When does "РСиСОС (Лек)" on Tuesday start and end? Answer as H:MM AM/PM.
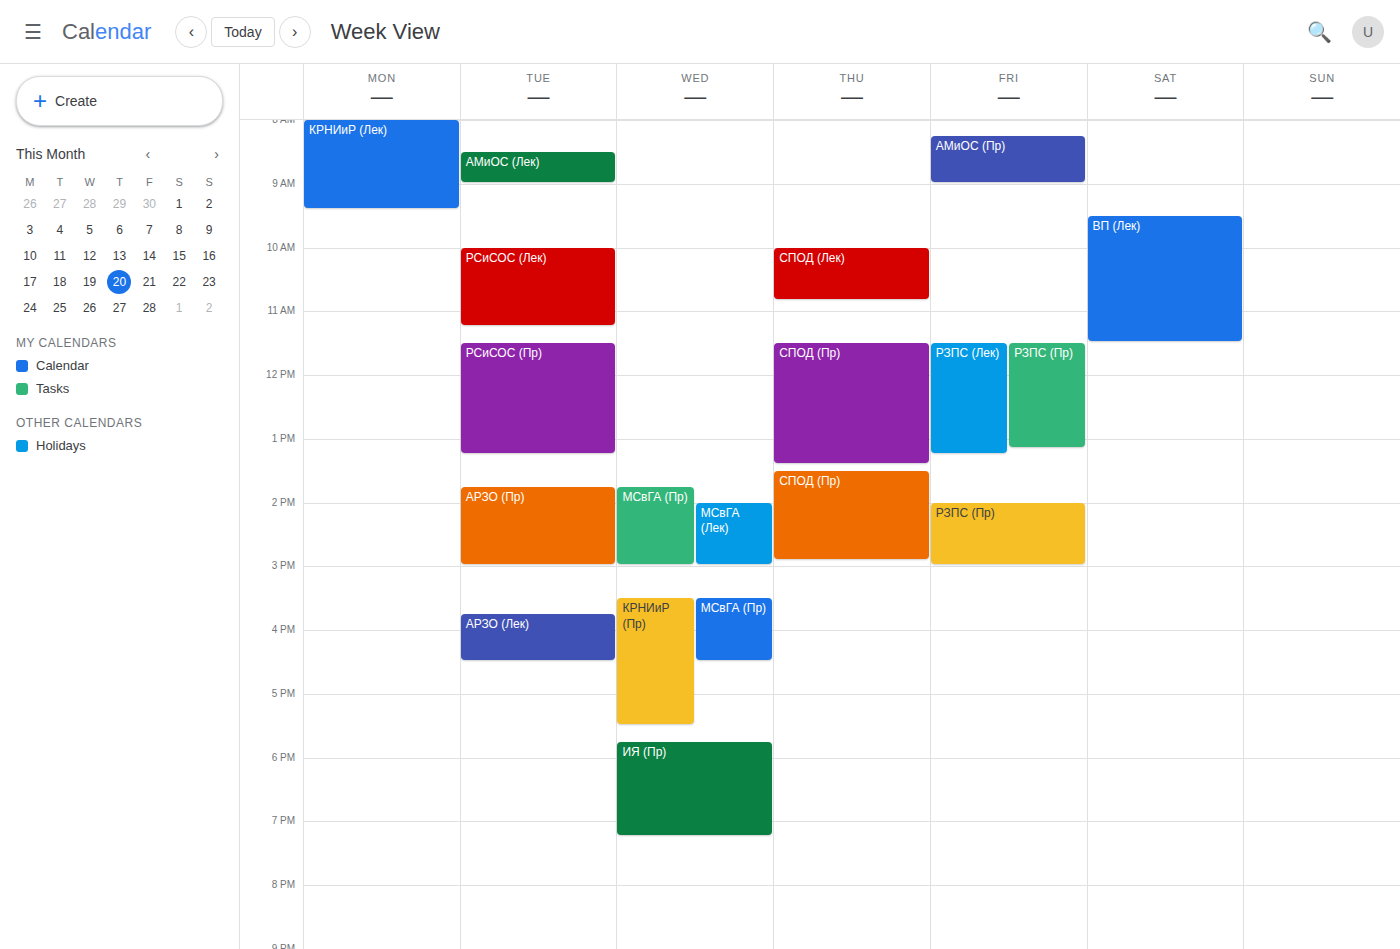
10:00 AM to 11:15 AM